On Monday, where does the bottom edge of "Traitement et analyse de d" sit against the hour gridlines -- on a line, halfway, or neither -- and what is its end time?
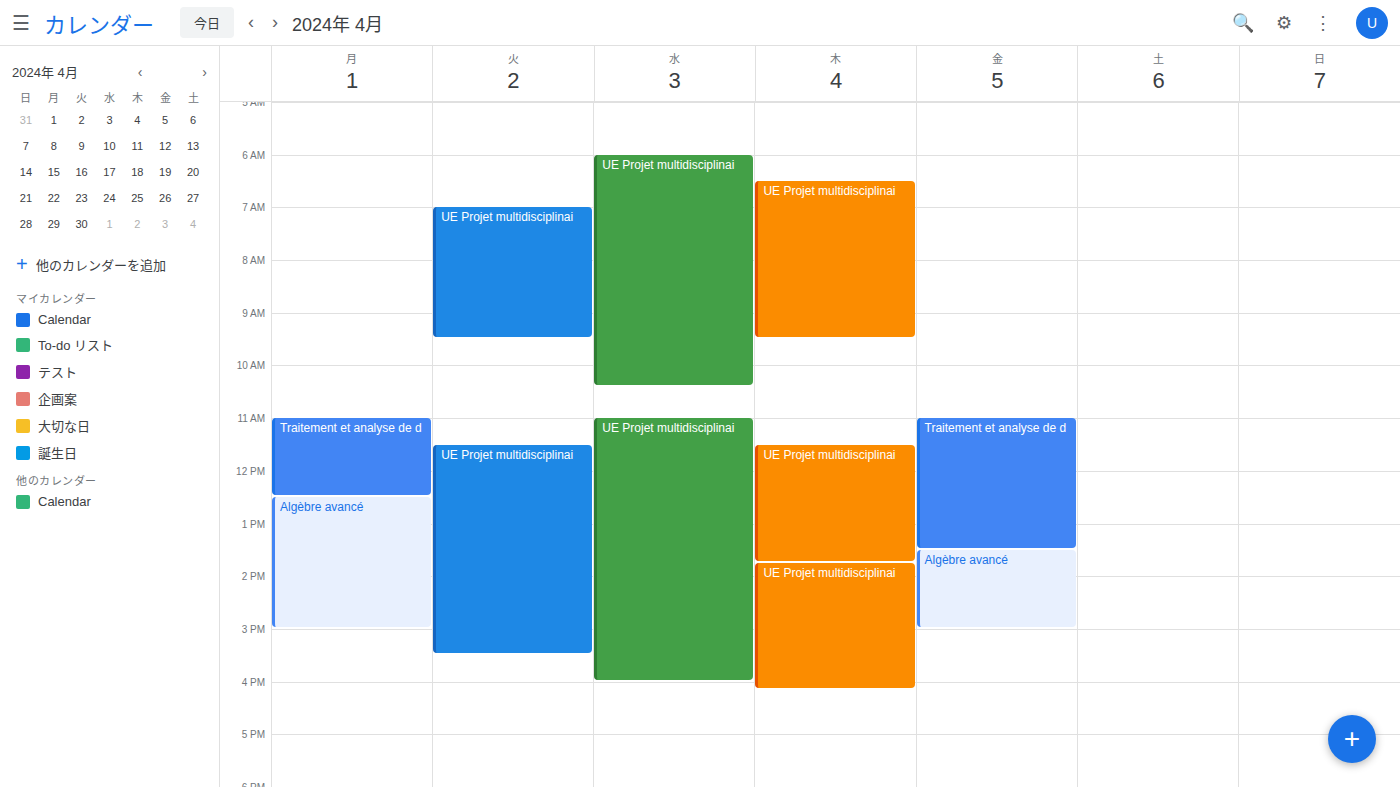
12:30 PM -- halfway between the 12 PM and 1 PM lines.